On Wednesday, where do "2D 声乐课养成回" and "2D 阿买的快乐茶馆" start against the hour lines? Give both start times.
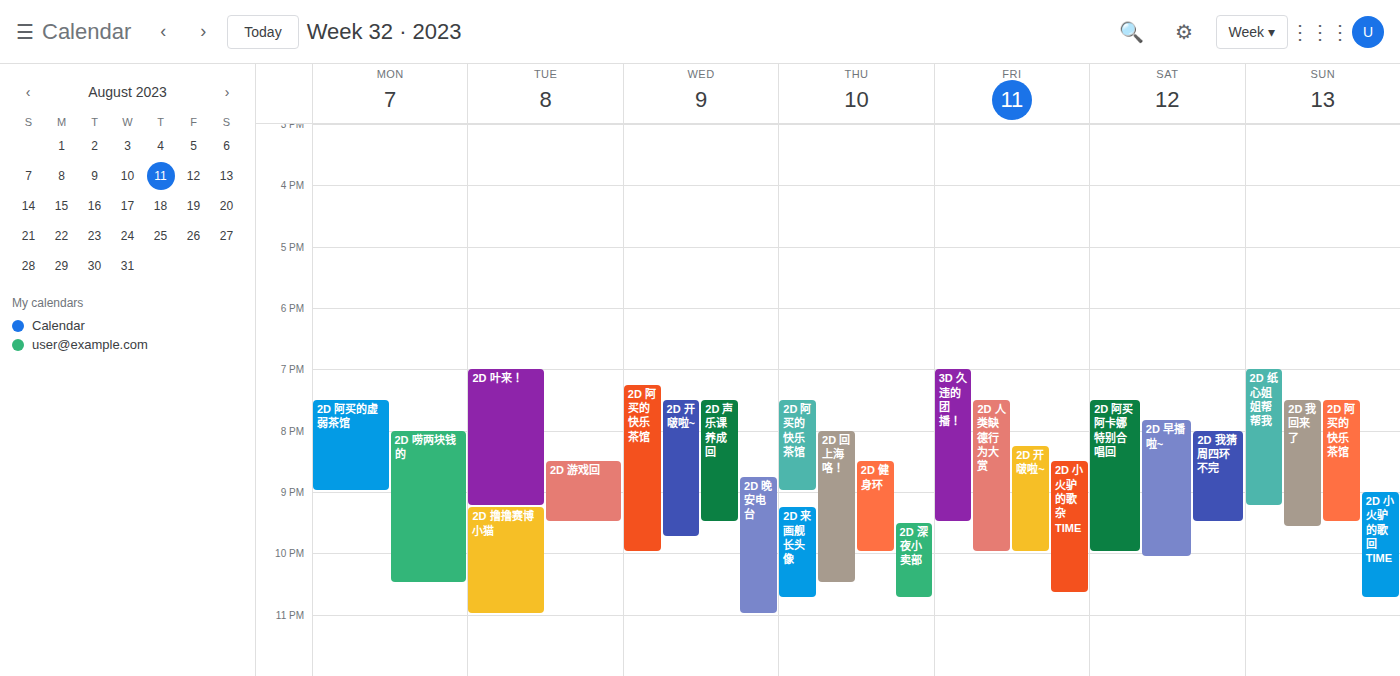
"2D 声乐课养成回": 7:30 PM, halfway between the 7 PM and 8 PM lines. "2D 阿买的快乐茶馆": 7:15 PM, neither: a quarter of the way from the 7 PM line to the 8 PM line.